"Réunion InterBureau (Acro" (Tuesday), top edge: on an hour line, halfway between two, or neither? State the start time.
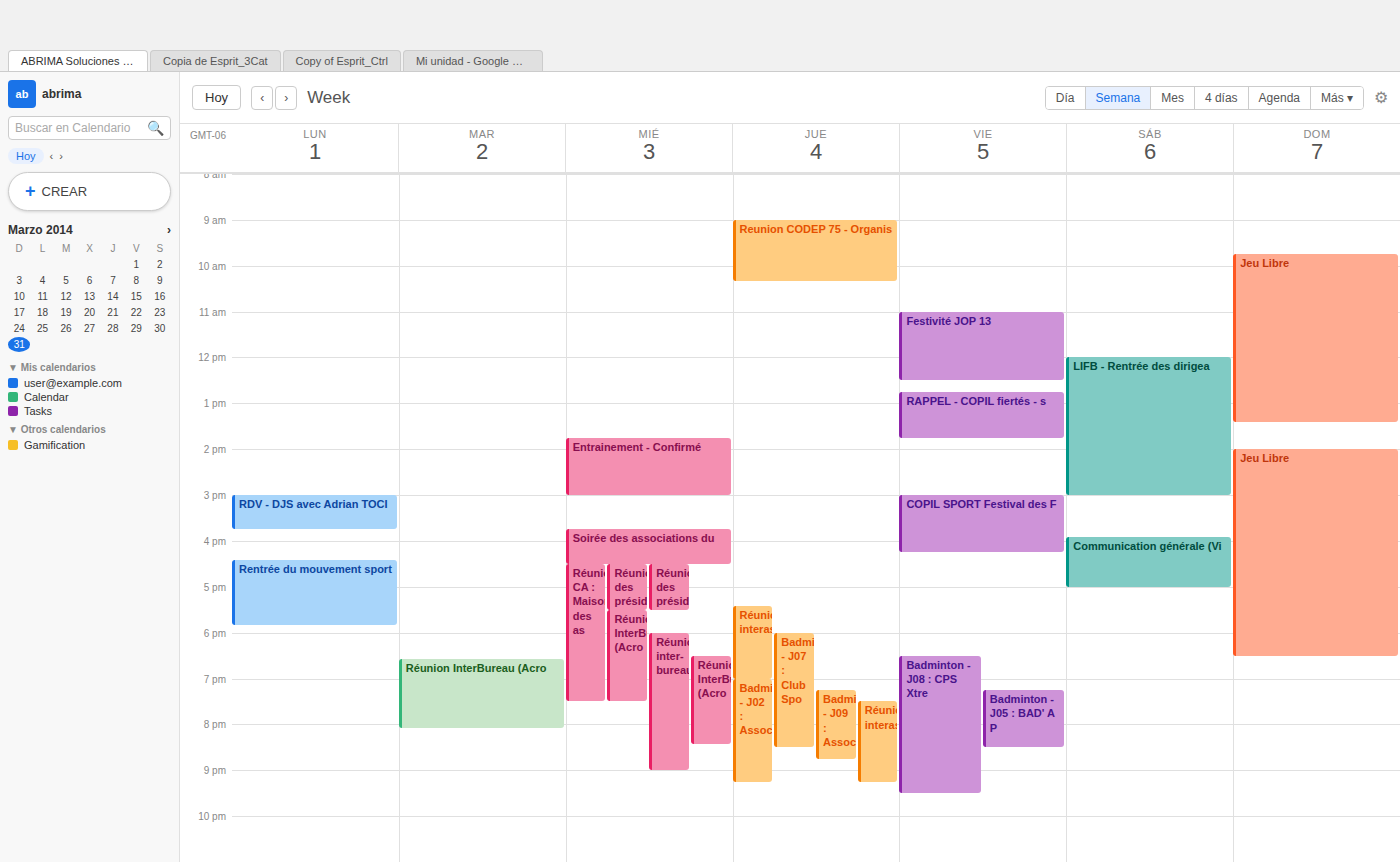
18:35 -- neither: 35 minutes below the 18:00 line and 25 minutes above the 19:00 line.